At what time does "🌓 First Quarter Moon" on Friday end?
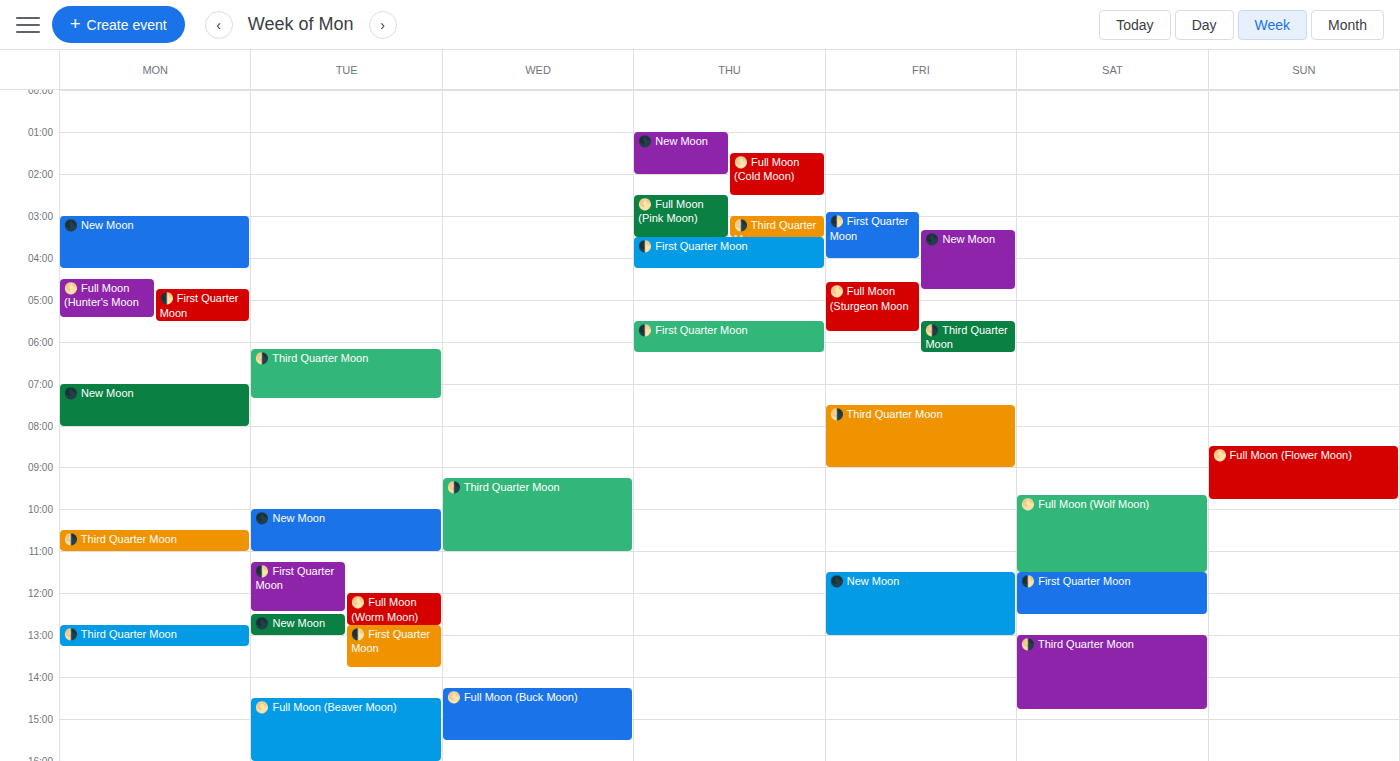
4:00 AM